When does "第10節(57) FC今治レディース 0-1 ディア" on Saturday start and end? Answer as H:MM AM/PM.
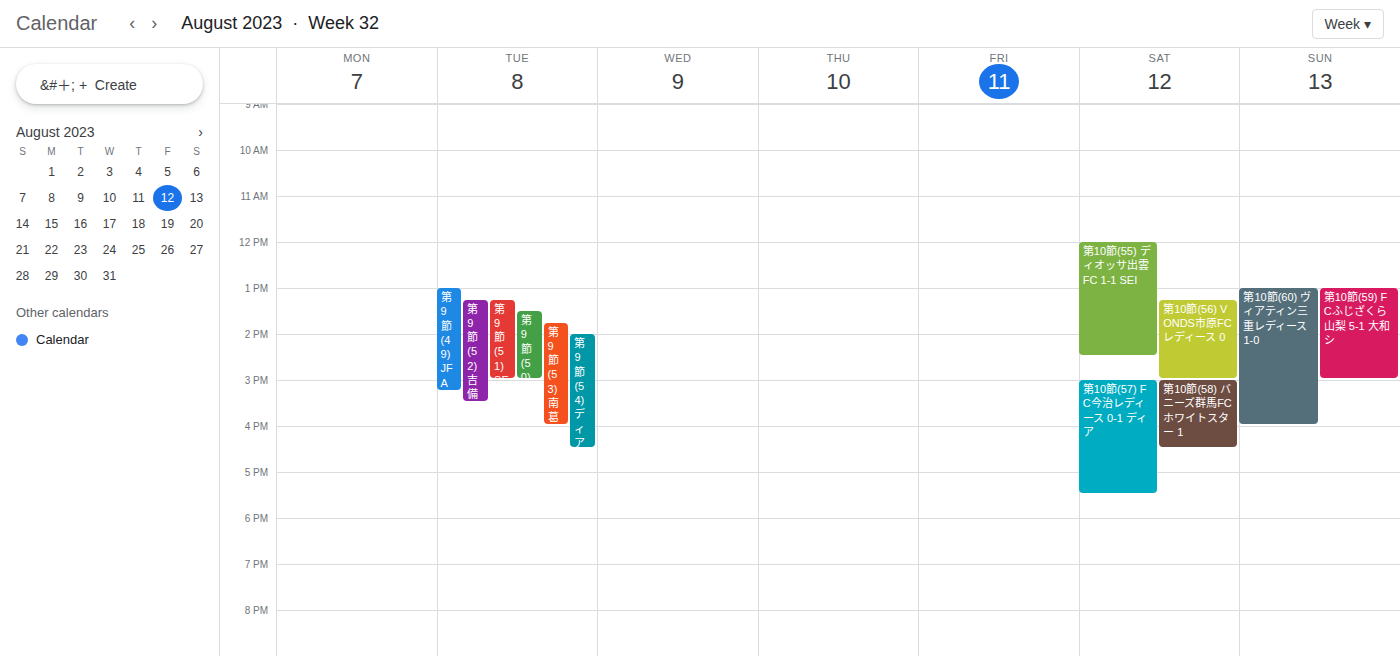
3:00 PM to 5:30 PM